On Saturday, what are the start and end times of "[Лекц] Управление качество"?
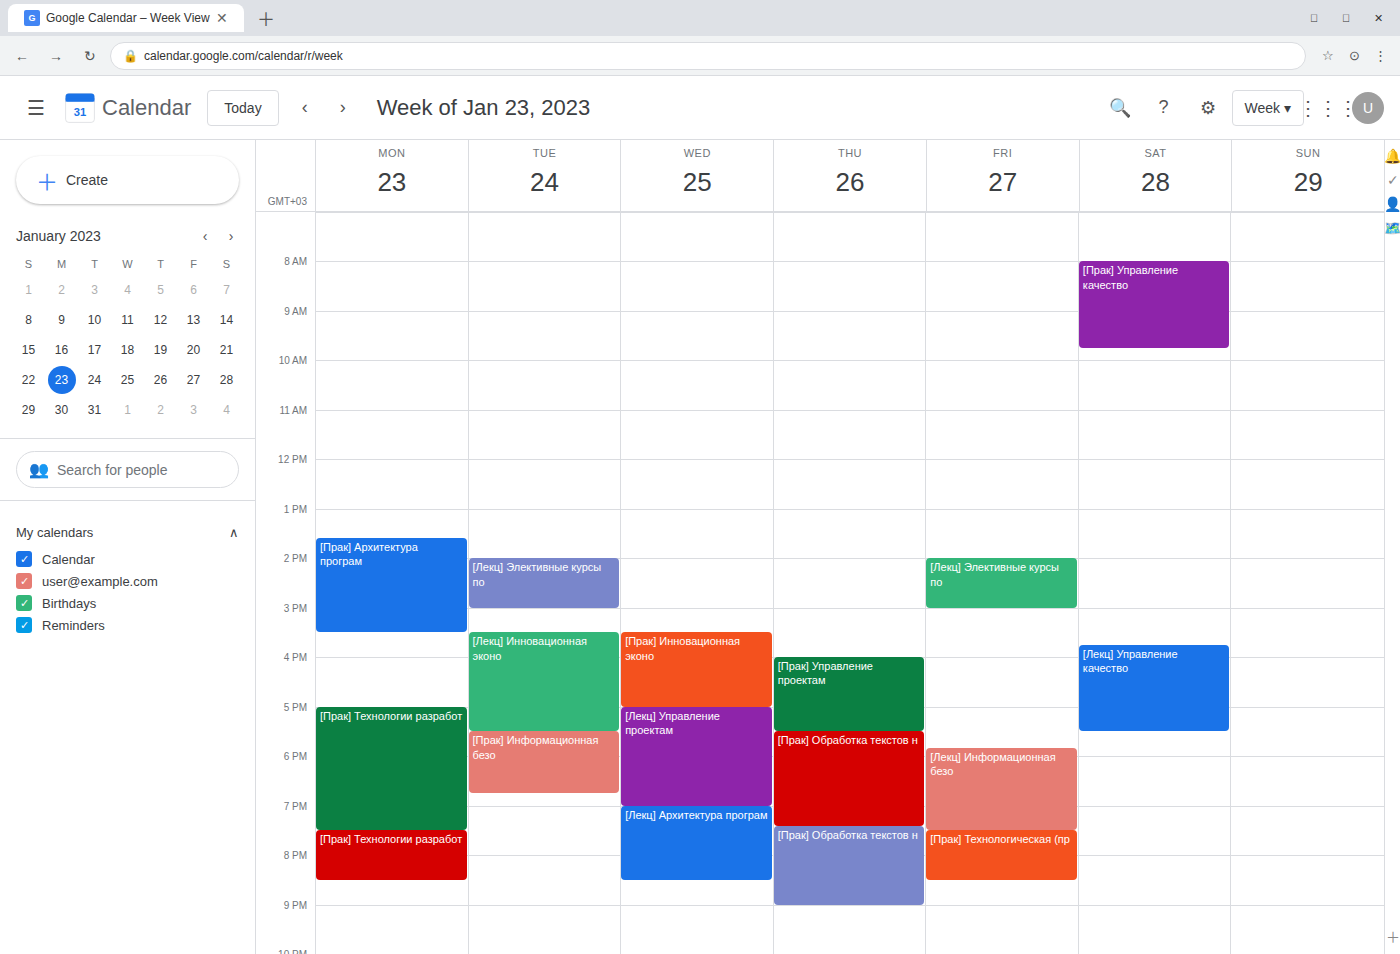
15:45 to 17:30